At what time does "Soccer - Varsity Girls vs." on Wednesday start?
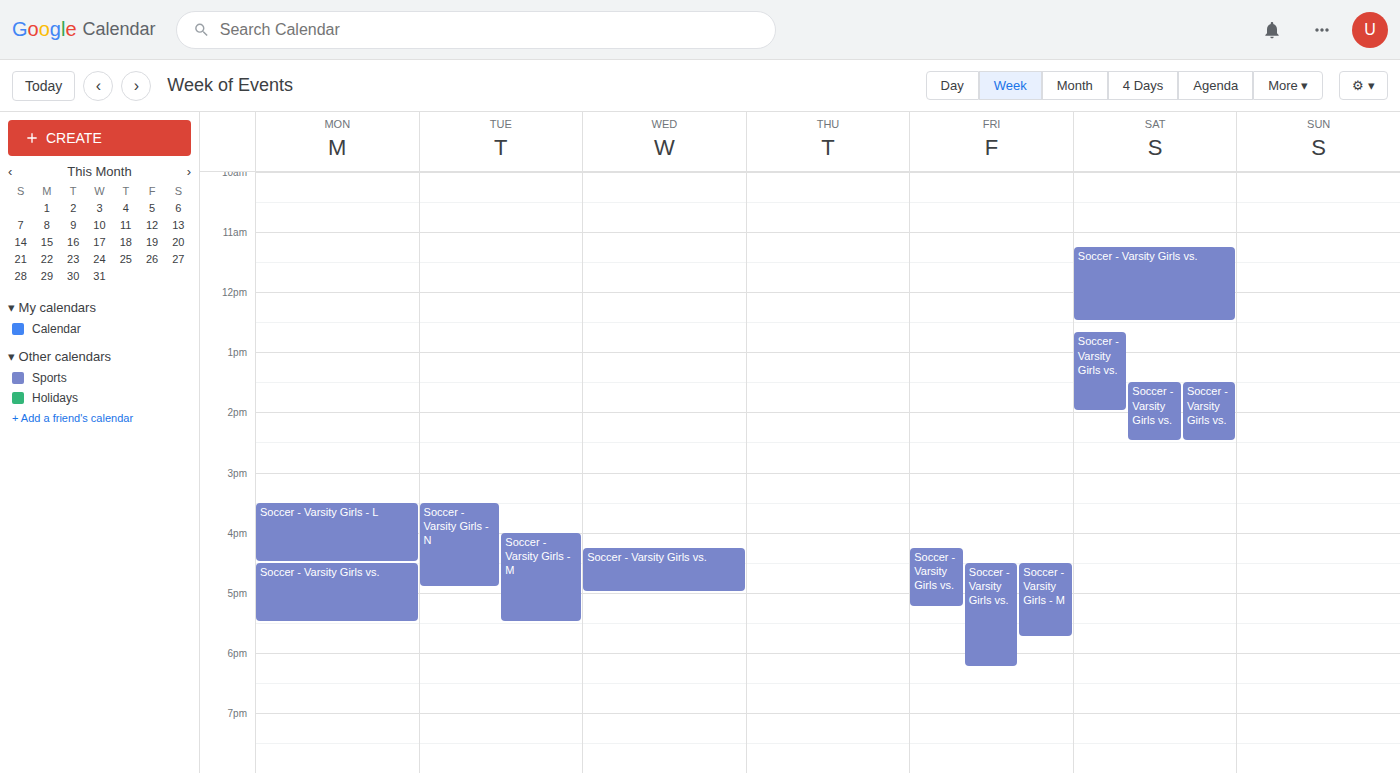
4:15 PM